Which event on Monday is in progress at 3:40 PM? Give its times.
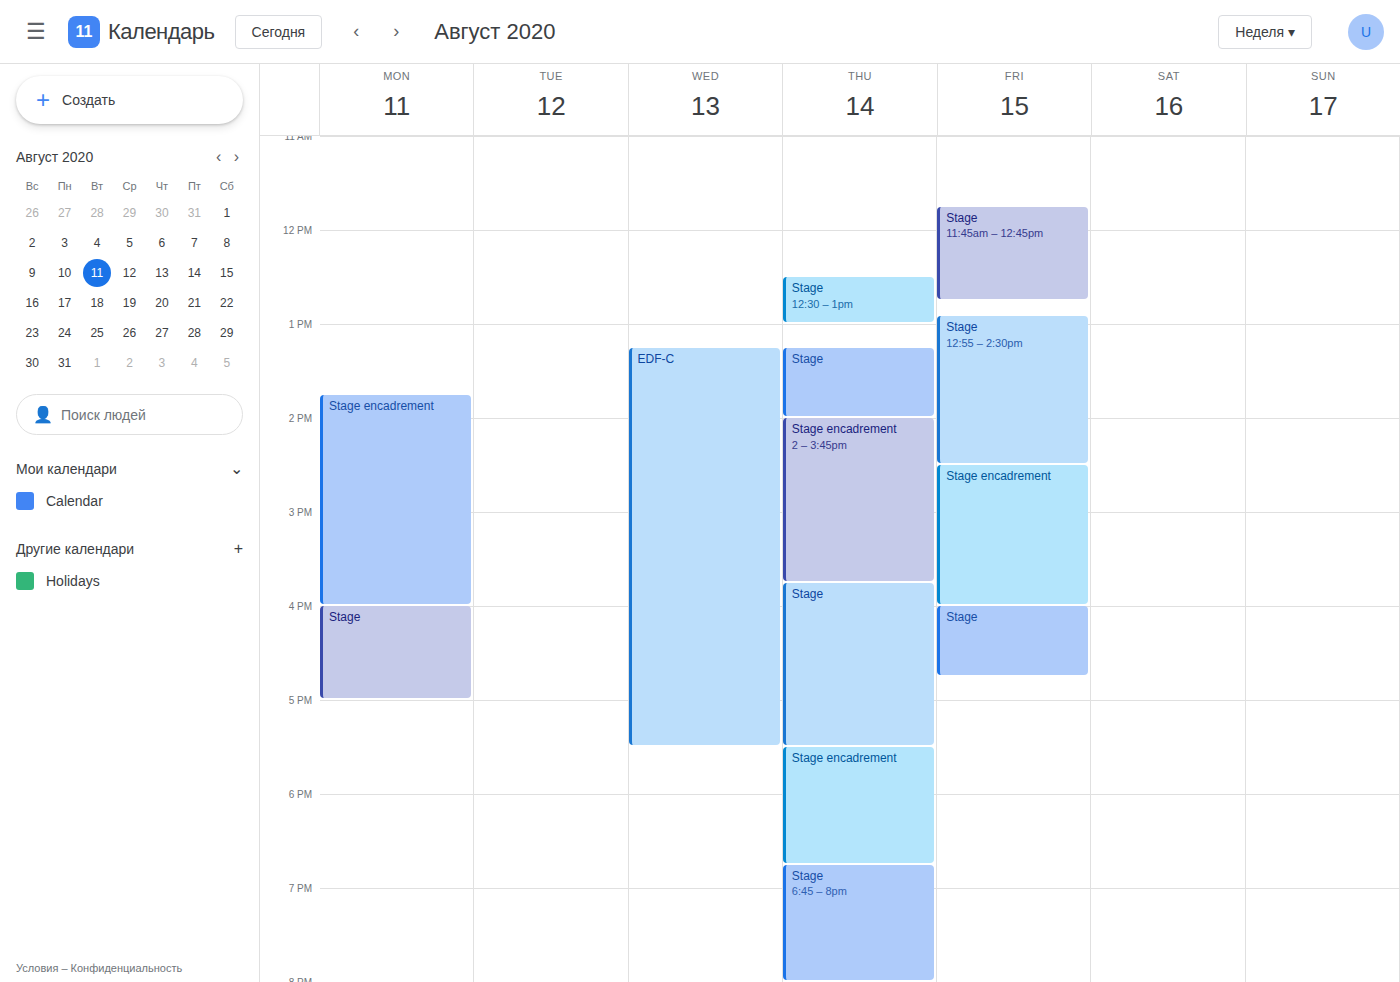
"Stage encadrement", 1:45 PM to 4:00 PM